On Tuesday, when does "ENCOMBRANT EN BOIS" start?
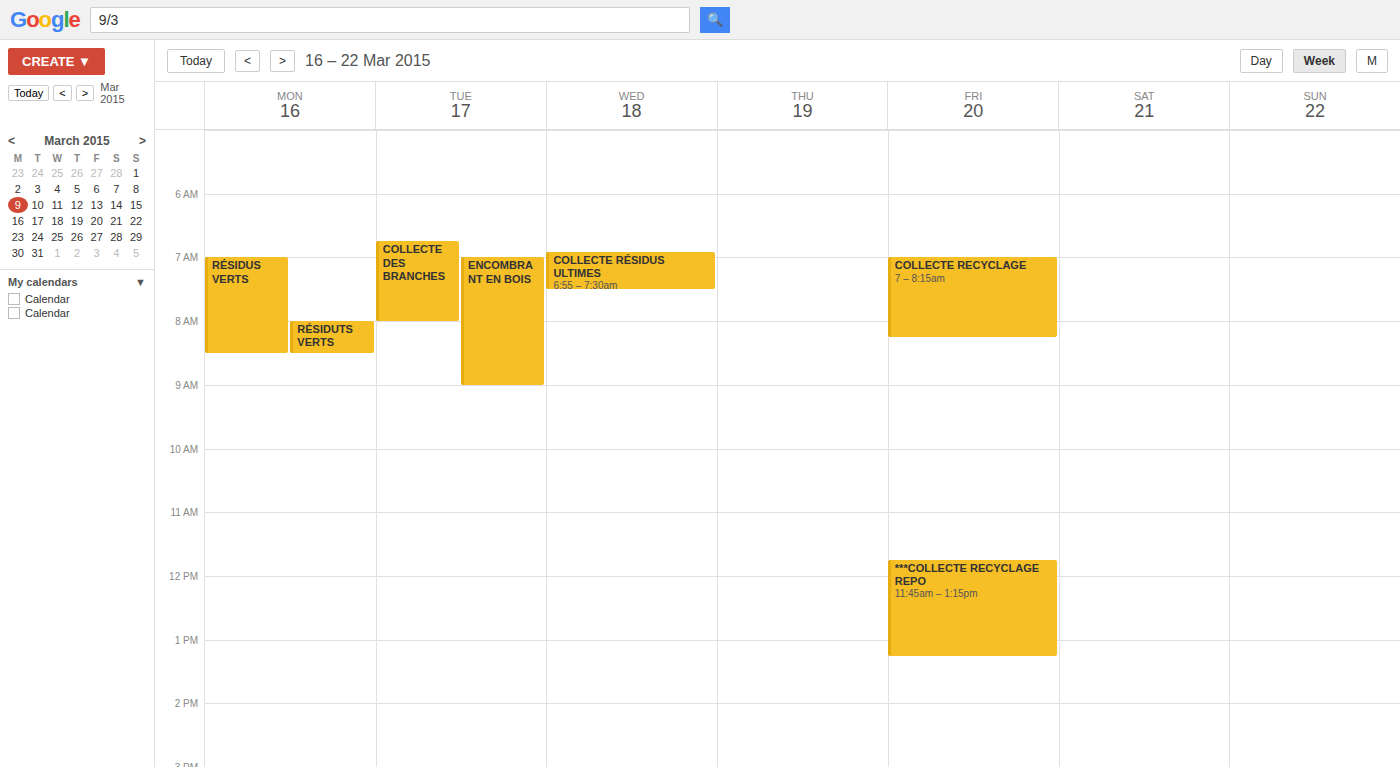
07:00